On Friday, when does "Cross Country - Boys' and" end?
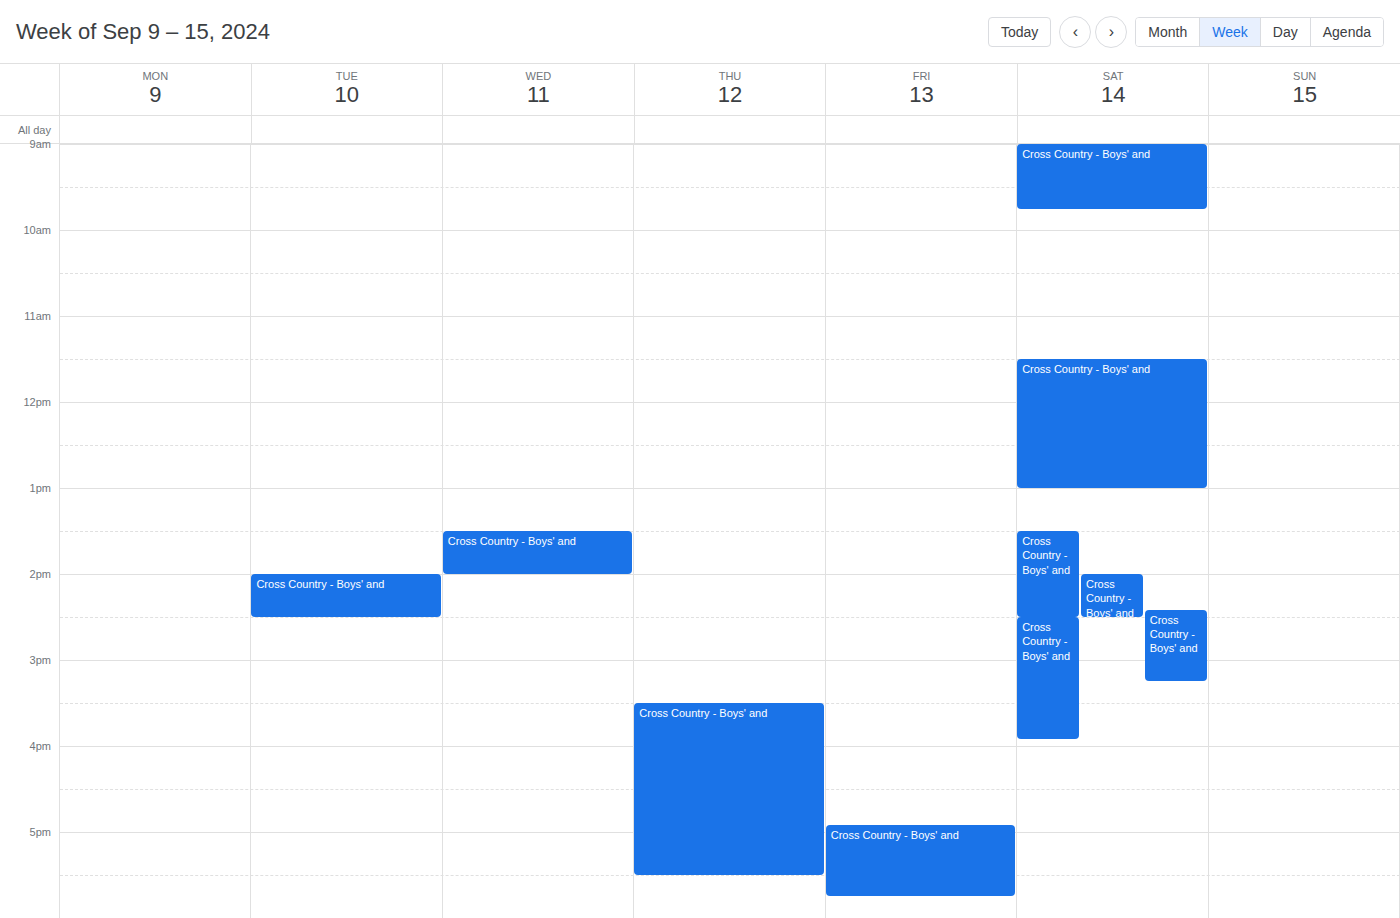
5:45 PM